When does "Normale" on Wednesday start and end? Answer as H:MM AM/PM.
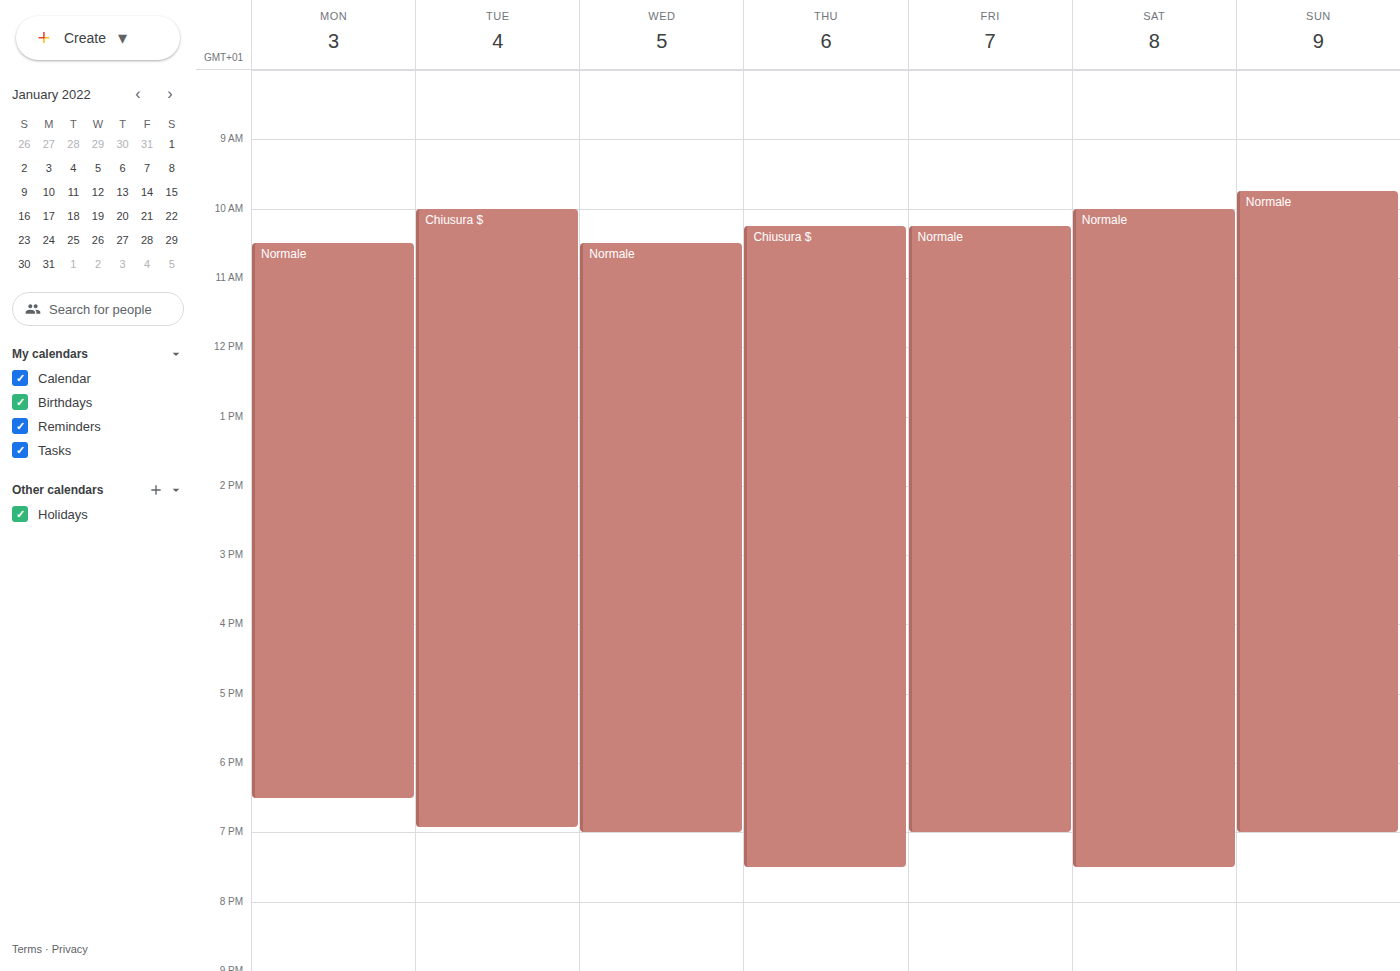
10:30 AM to 7:00 PM